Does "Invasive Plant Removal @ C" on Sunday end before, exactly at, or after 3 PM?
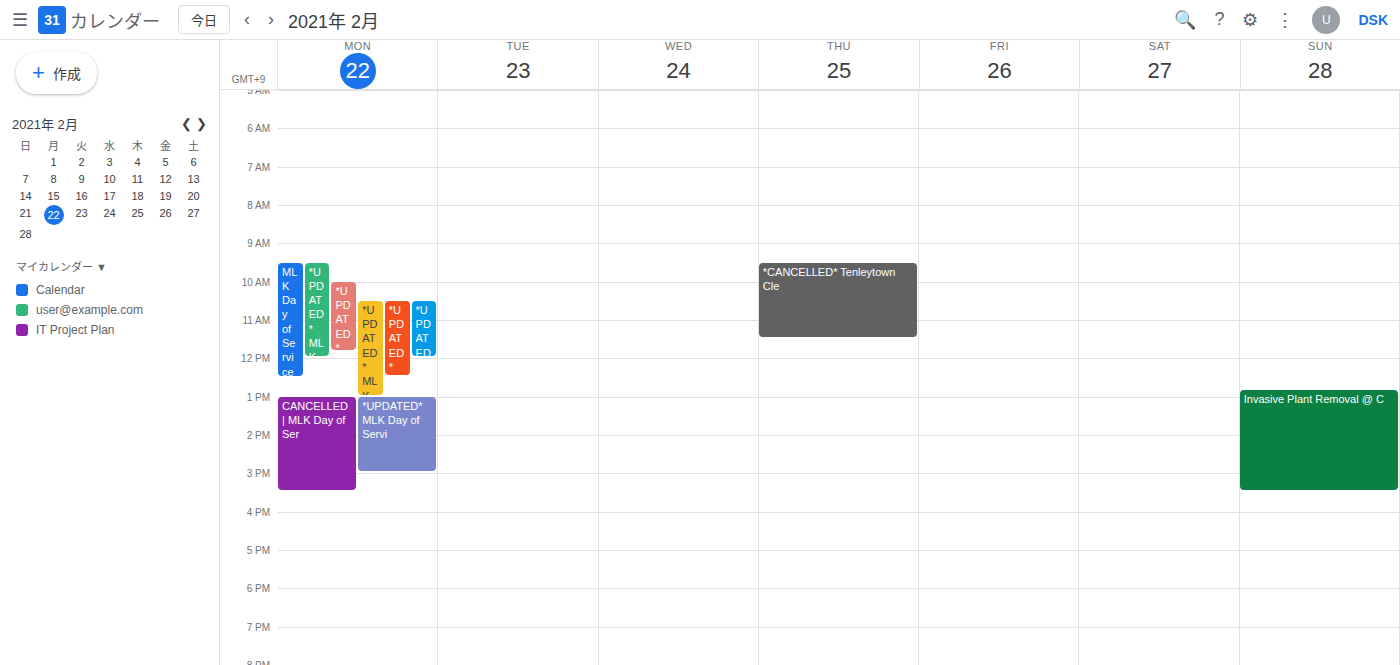
3:30 PM -- after 3 PM, 30 minutes below the 3 PM line.